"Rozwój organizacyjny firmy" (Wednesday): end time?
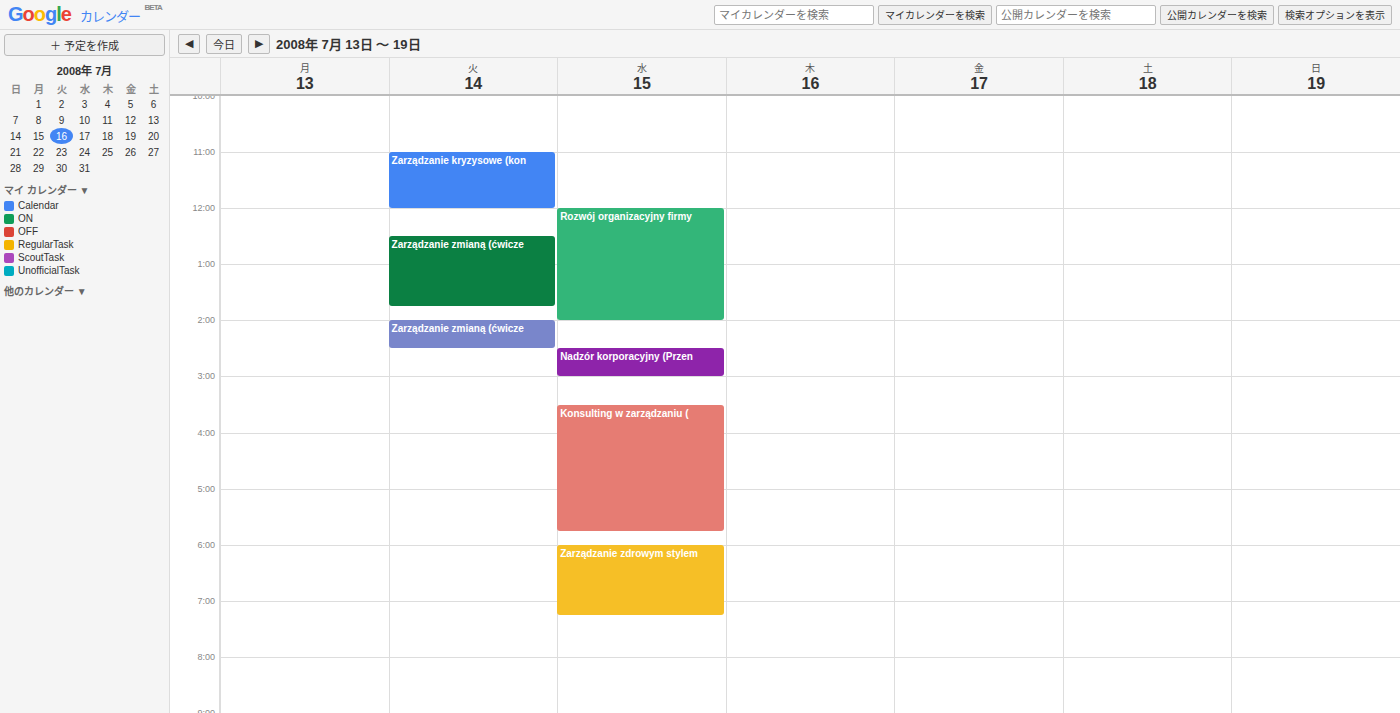
2:00 PM